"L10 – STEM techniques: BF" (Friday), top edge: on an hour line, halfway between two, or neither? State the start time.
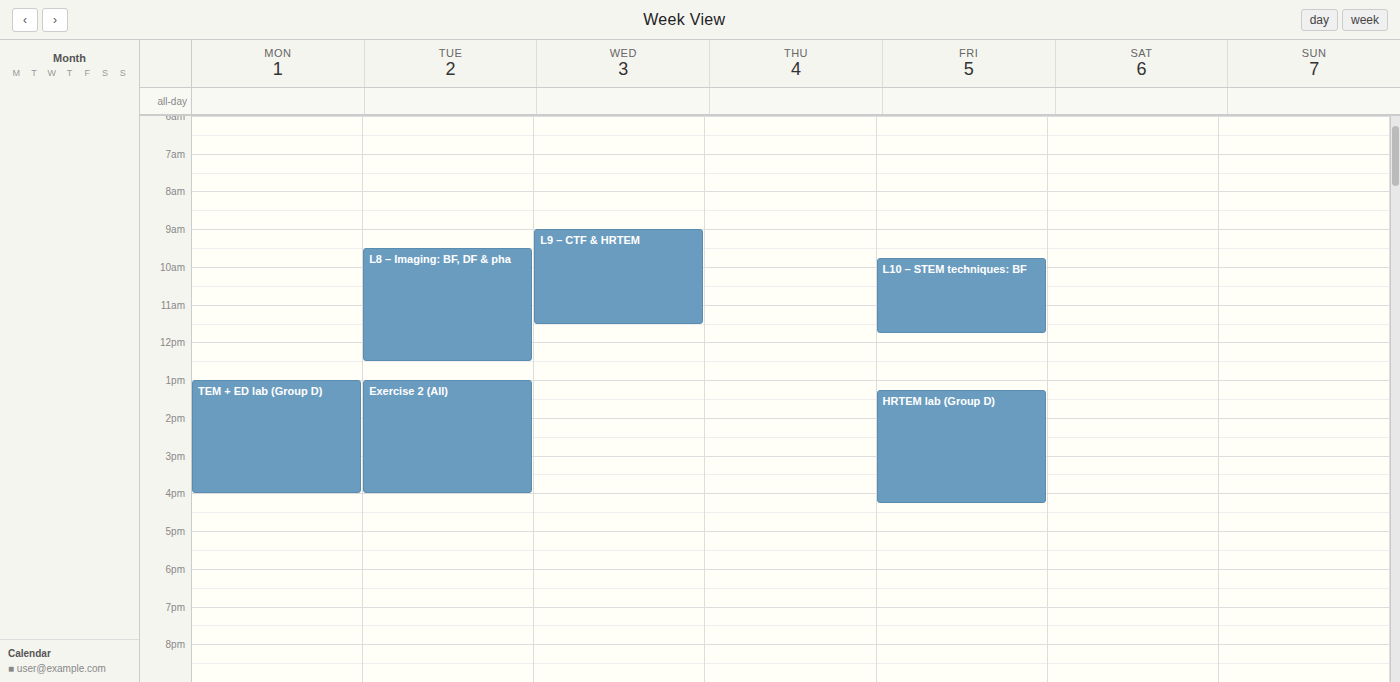
9:45 AM -- neither: three quarters of the way from the 9 AM line to the 10 AM line.